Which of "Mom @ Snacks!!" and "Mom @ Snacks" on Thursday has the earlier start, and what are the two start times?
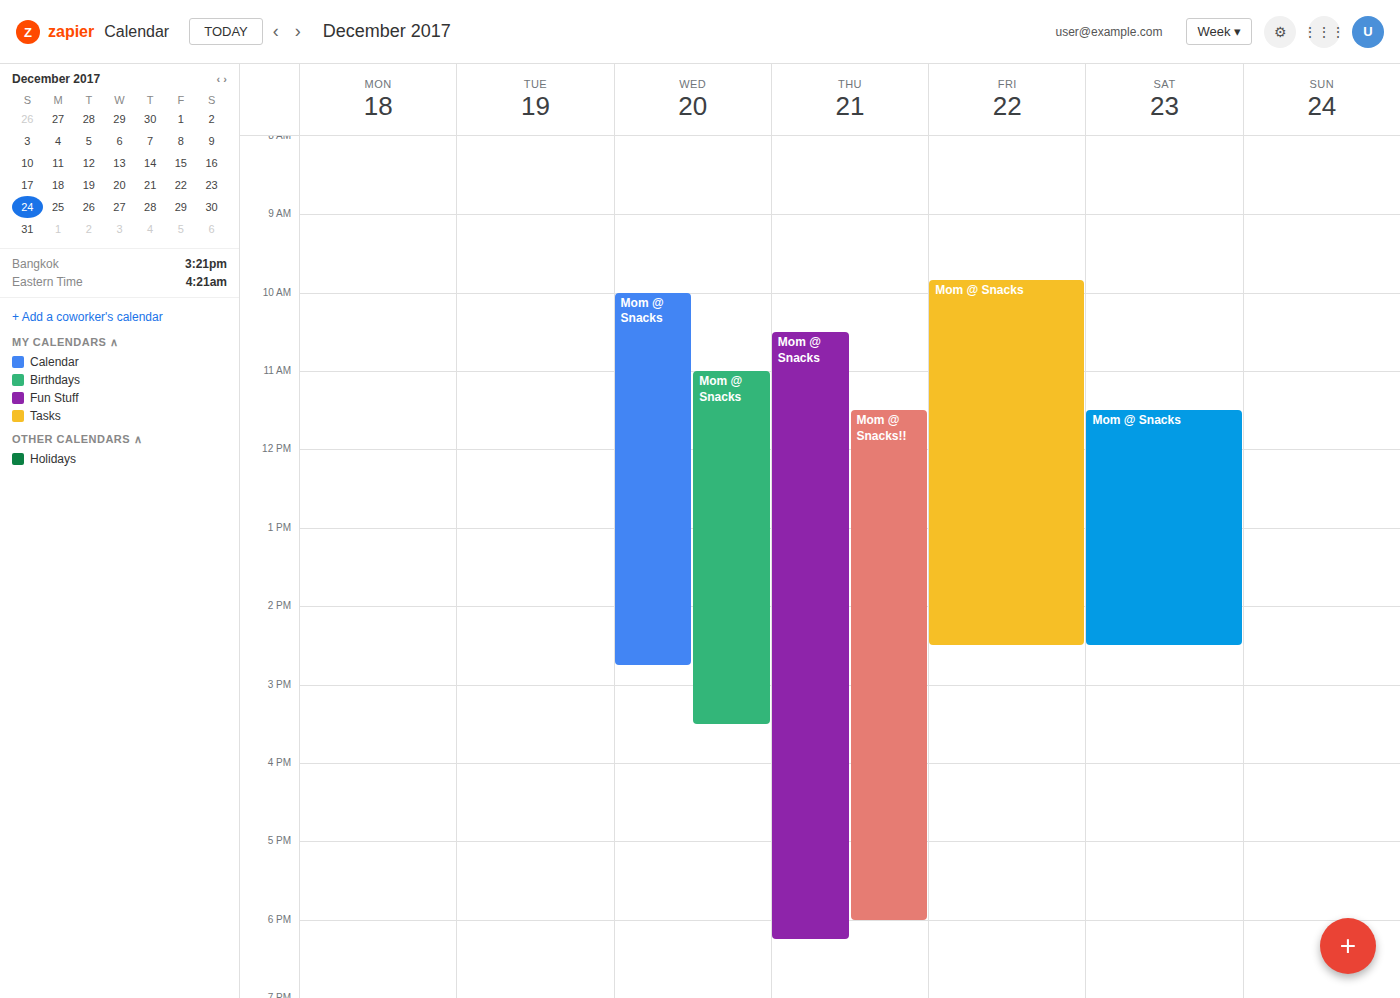
"Mom @ Snacks" 10:30 AM; "Mom @ Snacks!!" 11:30 AM.